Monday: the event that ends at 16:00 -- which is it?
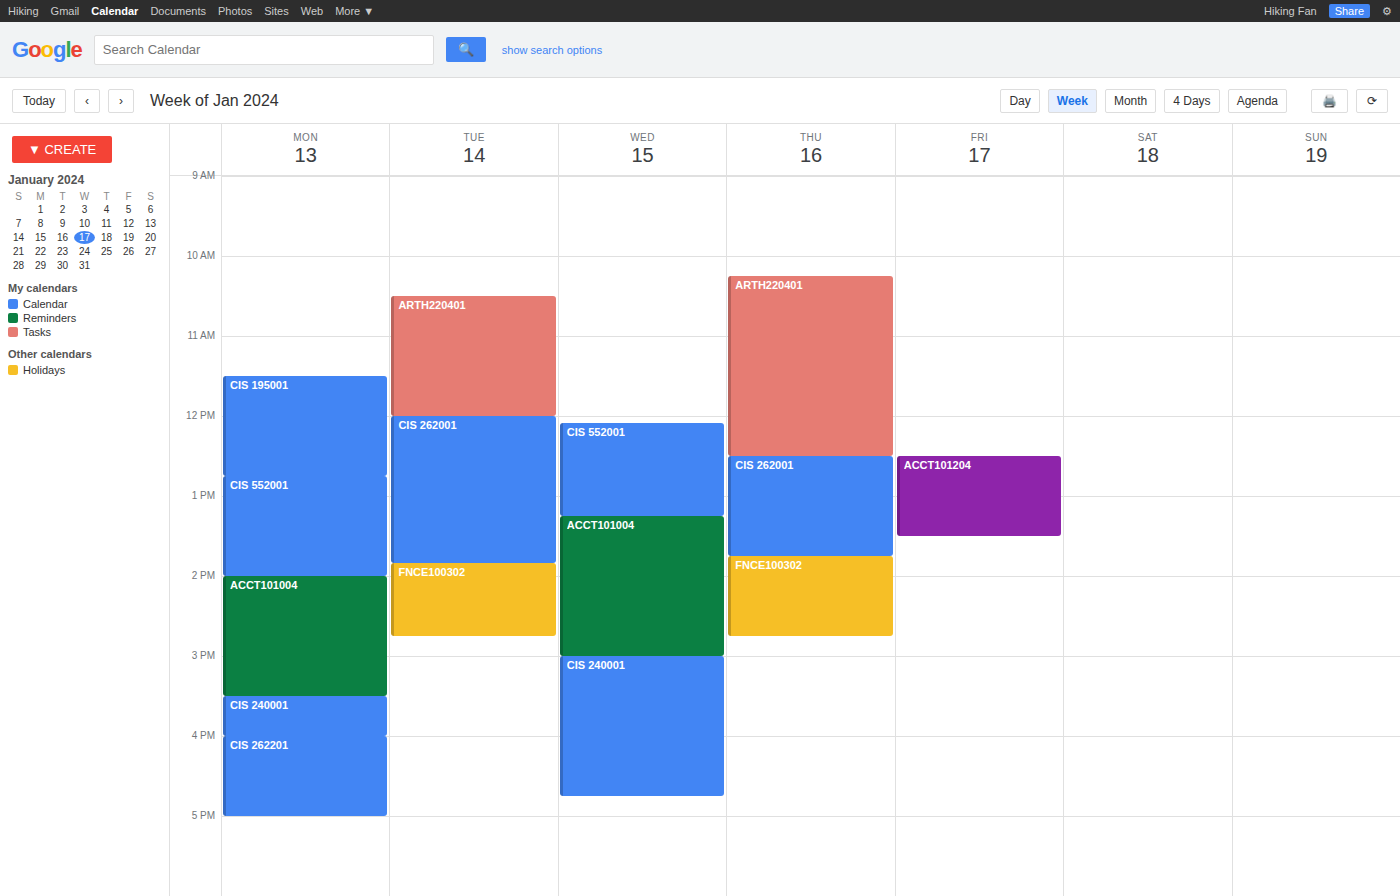
"CIS 240001"